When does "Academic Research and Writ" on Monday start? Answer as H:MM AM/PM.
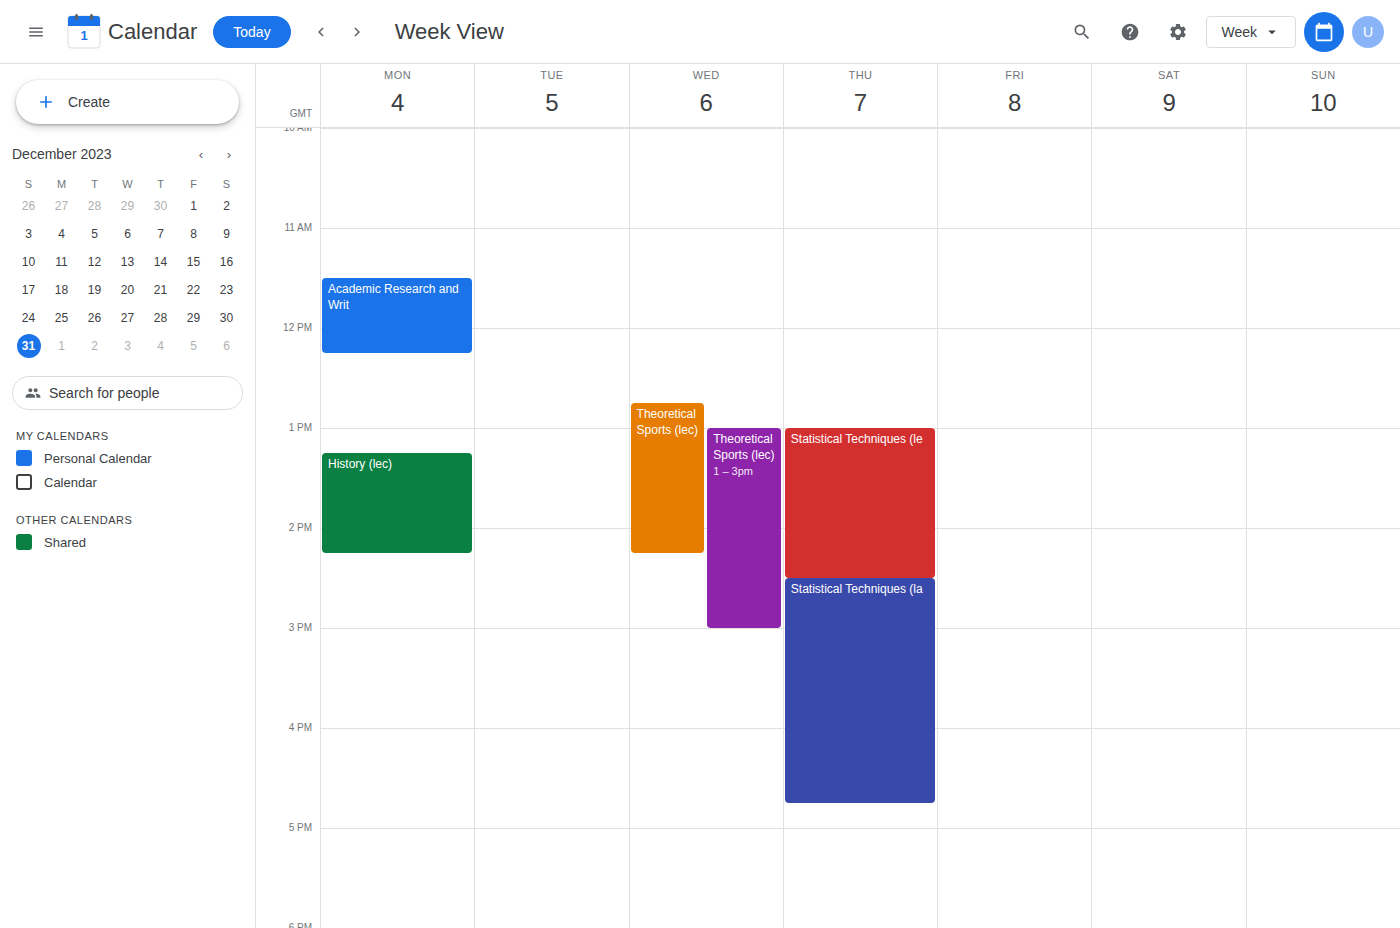
11:30 AM